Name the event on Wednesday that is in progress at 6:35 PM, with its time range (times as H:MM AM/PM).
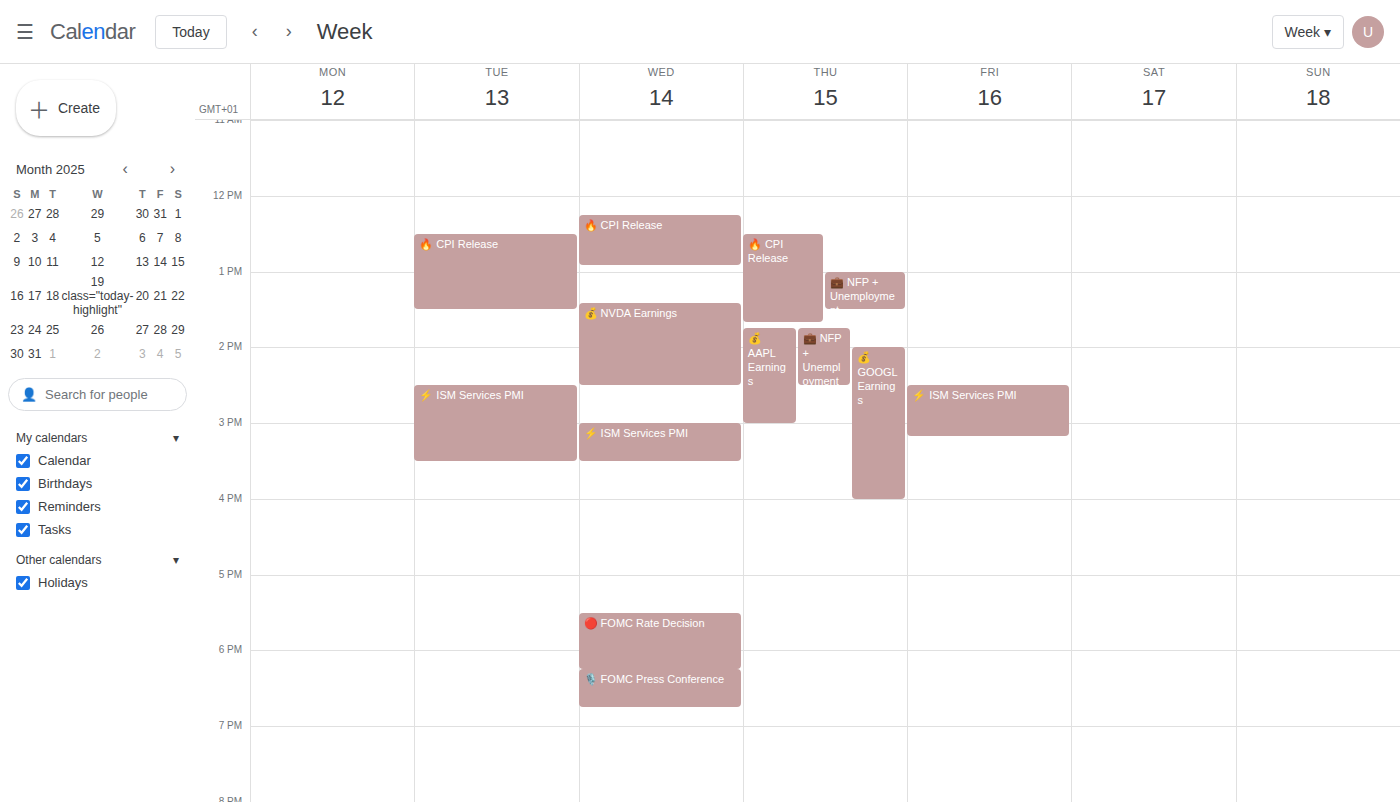
"🎙️ FOMC Press Conference", 6:15 PM to 6:45 PM